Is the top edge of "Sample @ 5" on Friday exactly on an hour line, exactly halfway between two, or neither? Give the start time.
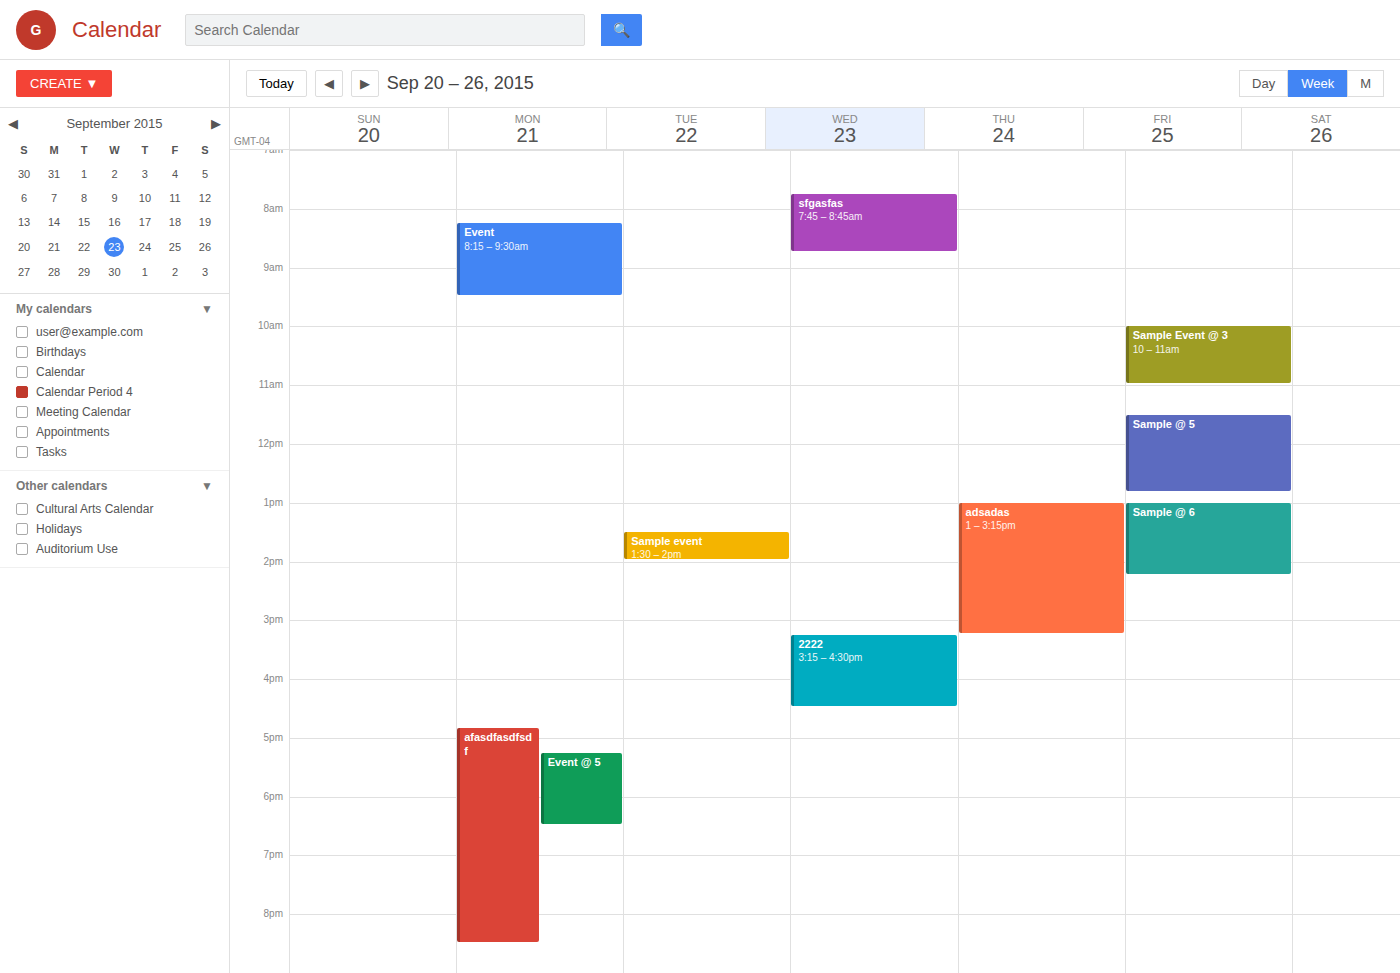
11:30 -- halfway between the 11:00 and 12:00 lines.